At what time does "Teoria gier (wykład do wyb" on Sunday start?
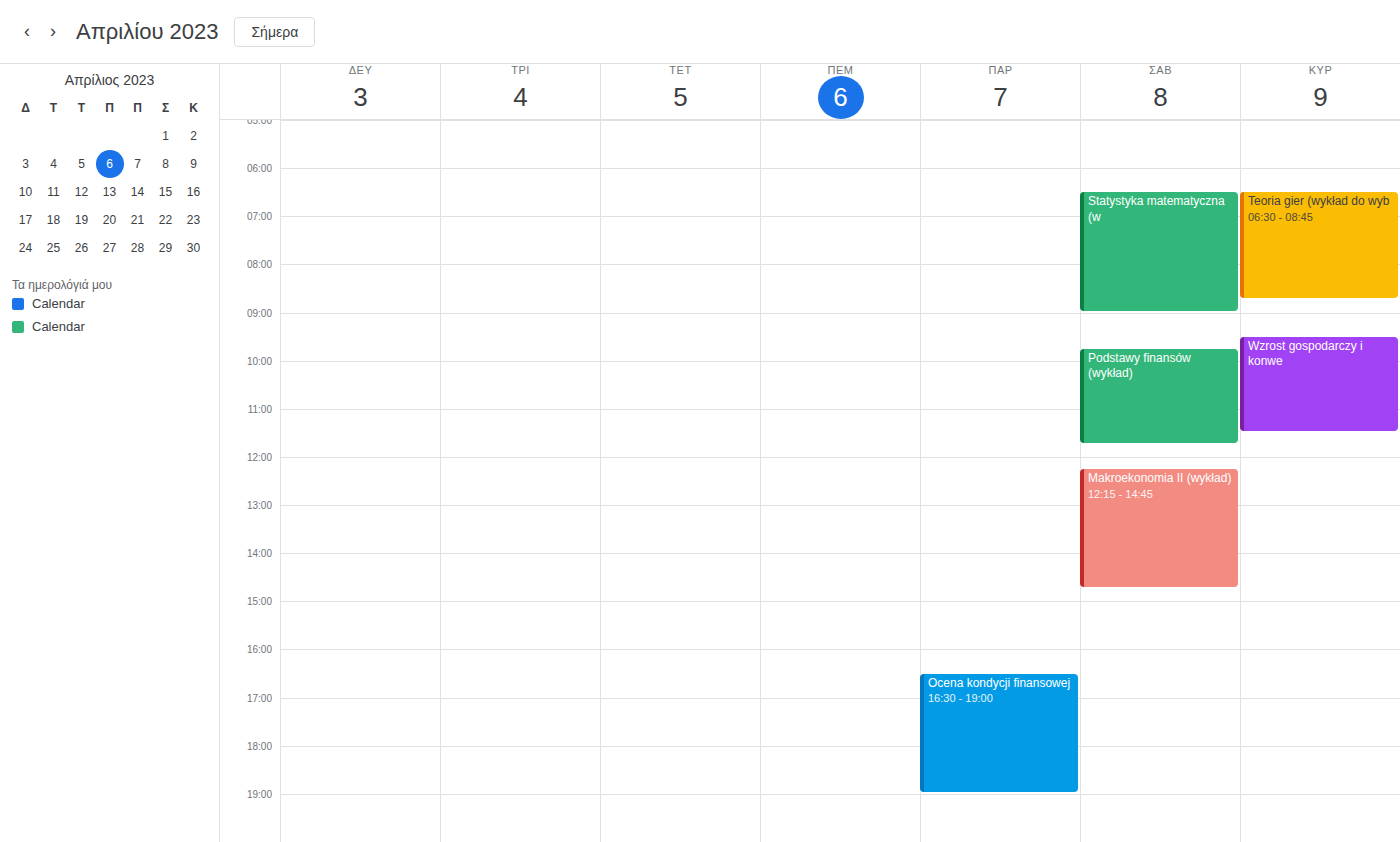
06:30